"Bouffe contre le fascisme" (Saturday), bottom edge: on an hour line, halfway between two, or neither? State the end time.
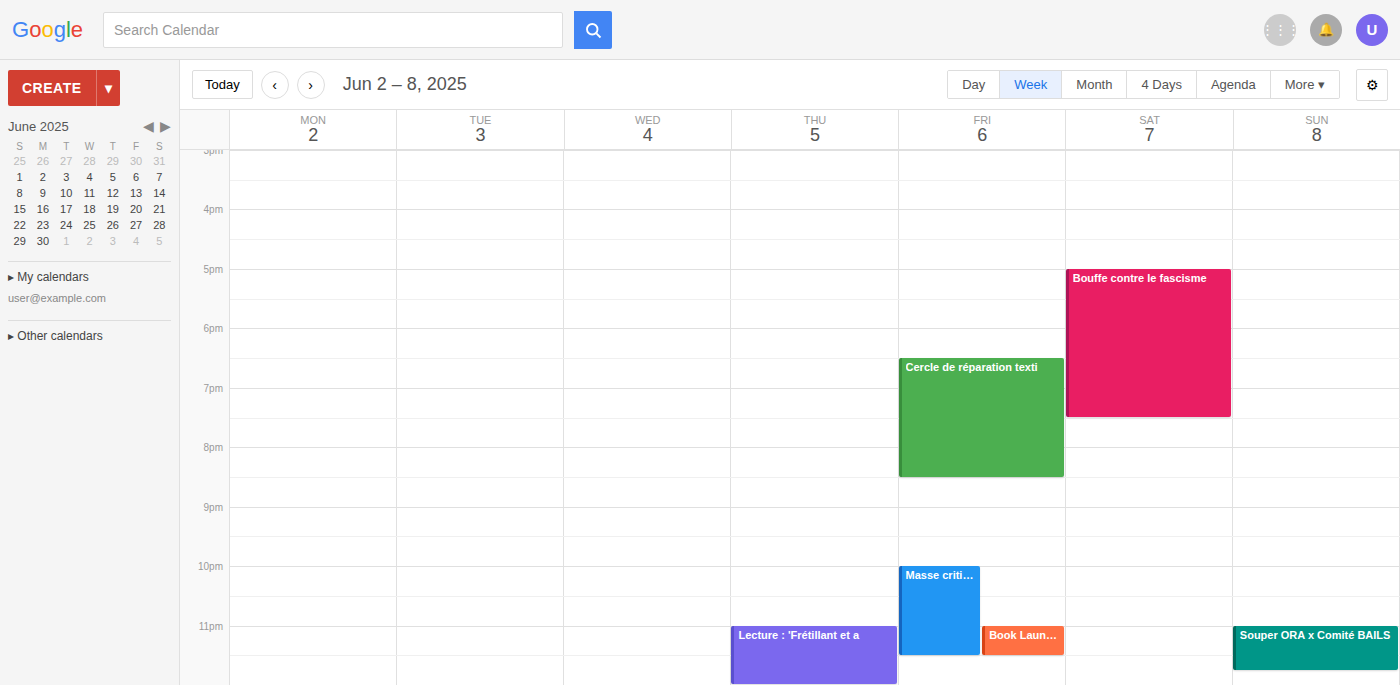
7:30 PM -- halfway between the 7 PM and 8 PM lines.